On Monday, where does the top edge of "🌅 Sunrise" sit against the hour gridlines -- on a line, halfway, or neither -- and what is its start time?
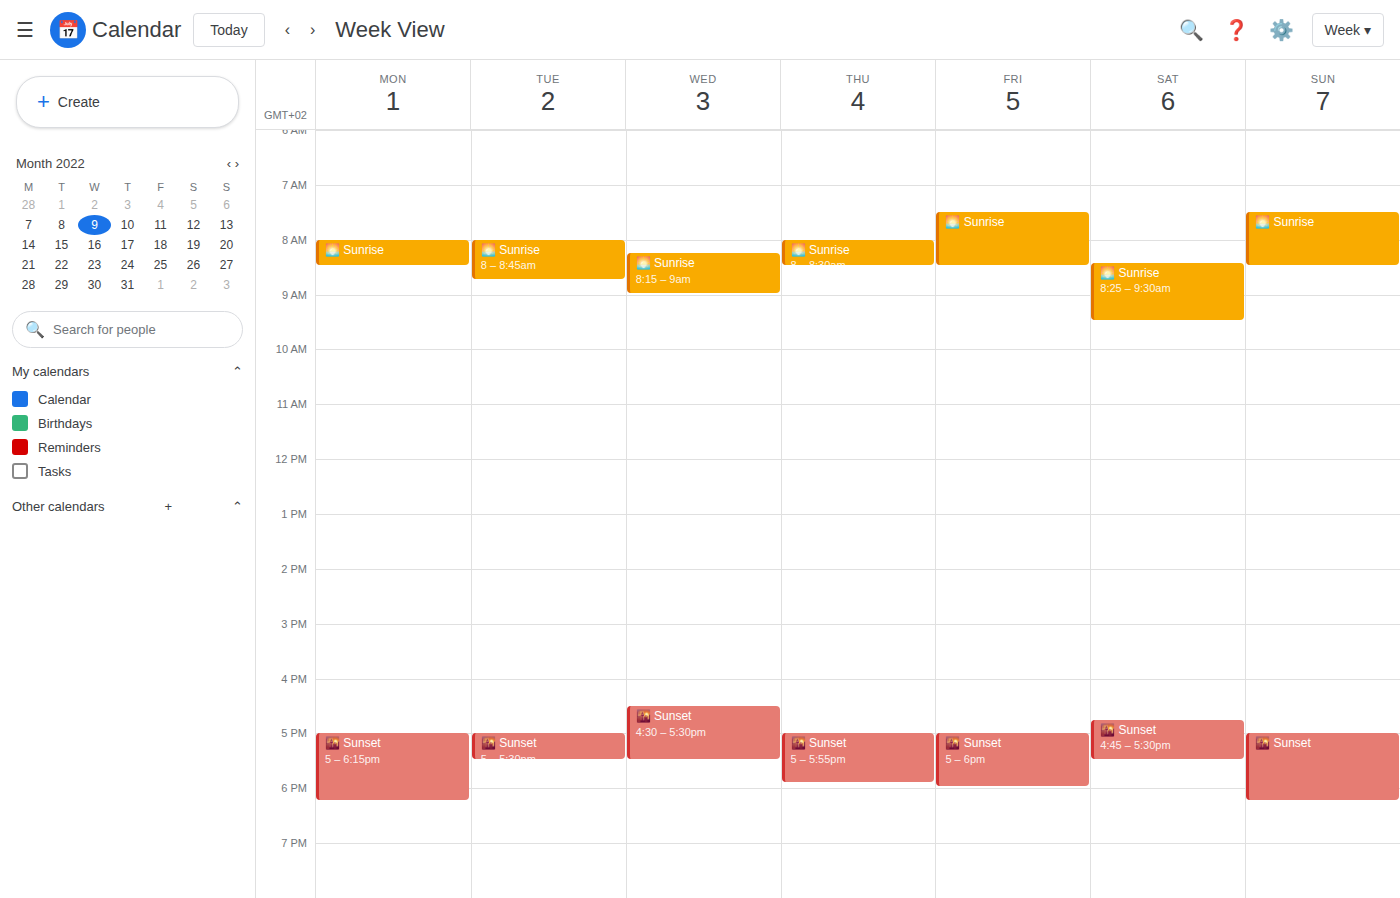
08:00 -- exactly on the 08:00 line.